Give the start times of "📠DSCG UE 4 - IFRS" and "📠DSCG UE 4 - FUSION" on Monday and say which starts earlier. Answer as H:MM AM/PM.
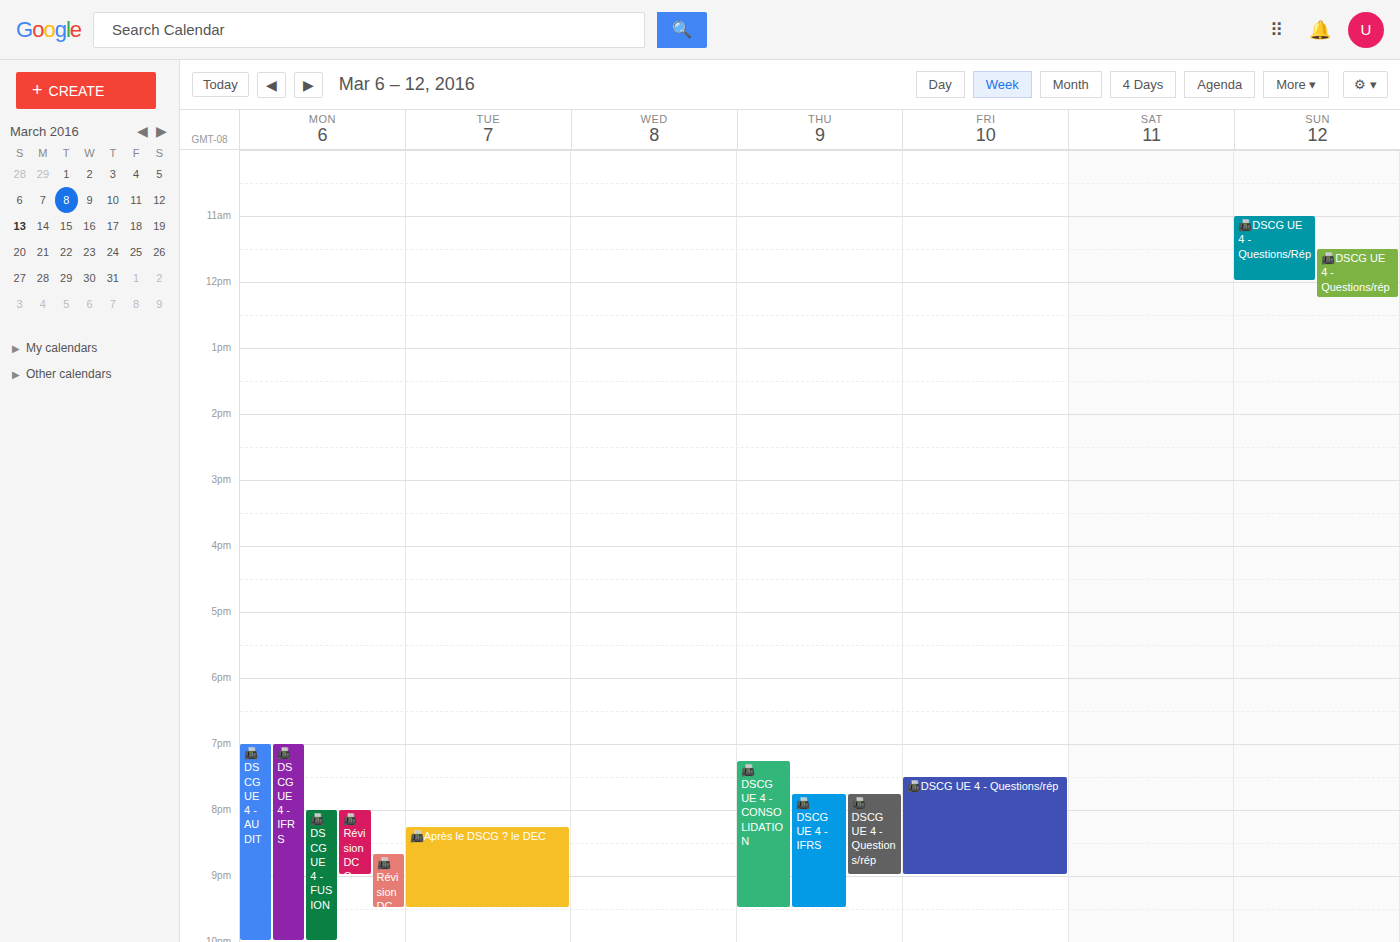
"📠DSCG UE 4 - IFRS" 7:00 PM; "📠DSCG UE 4 - FUSION" 8:00 PM.